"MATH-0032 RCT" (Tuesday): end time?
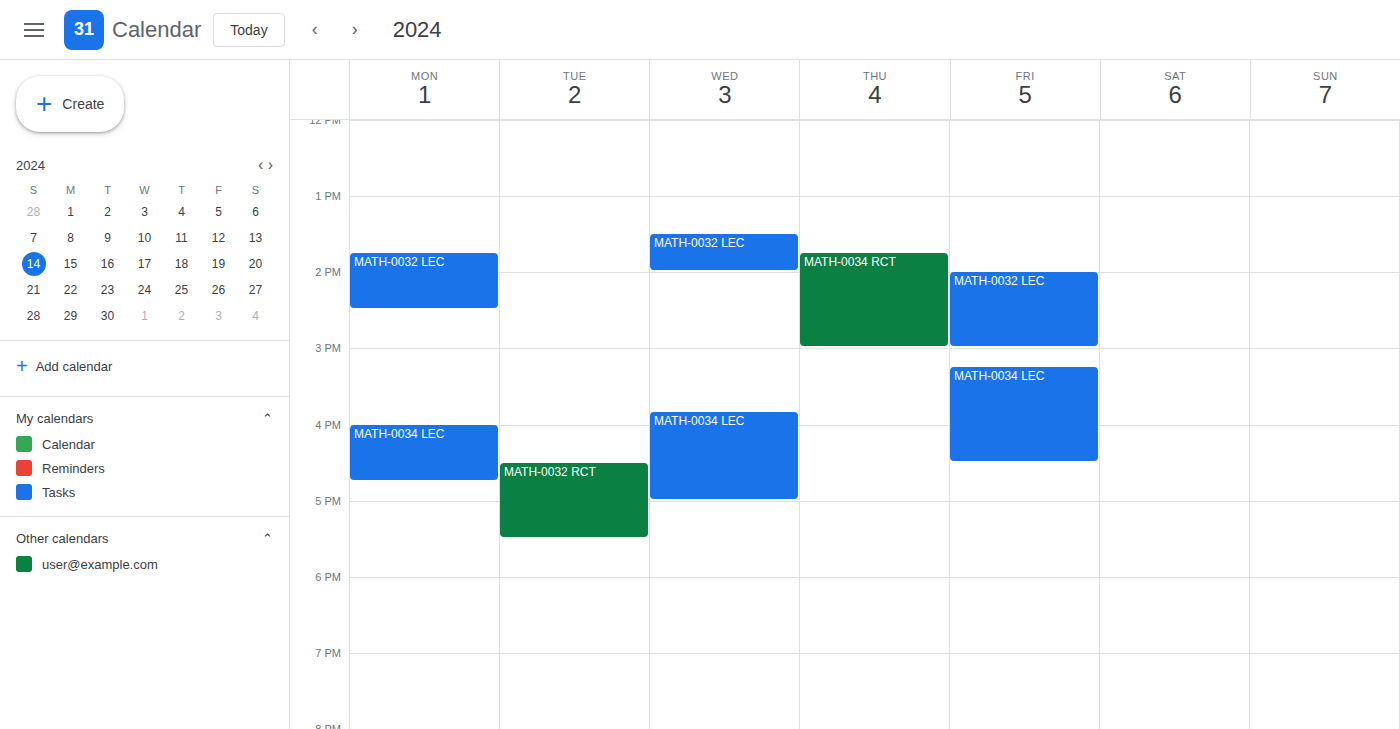
5:30 PM